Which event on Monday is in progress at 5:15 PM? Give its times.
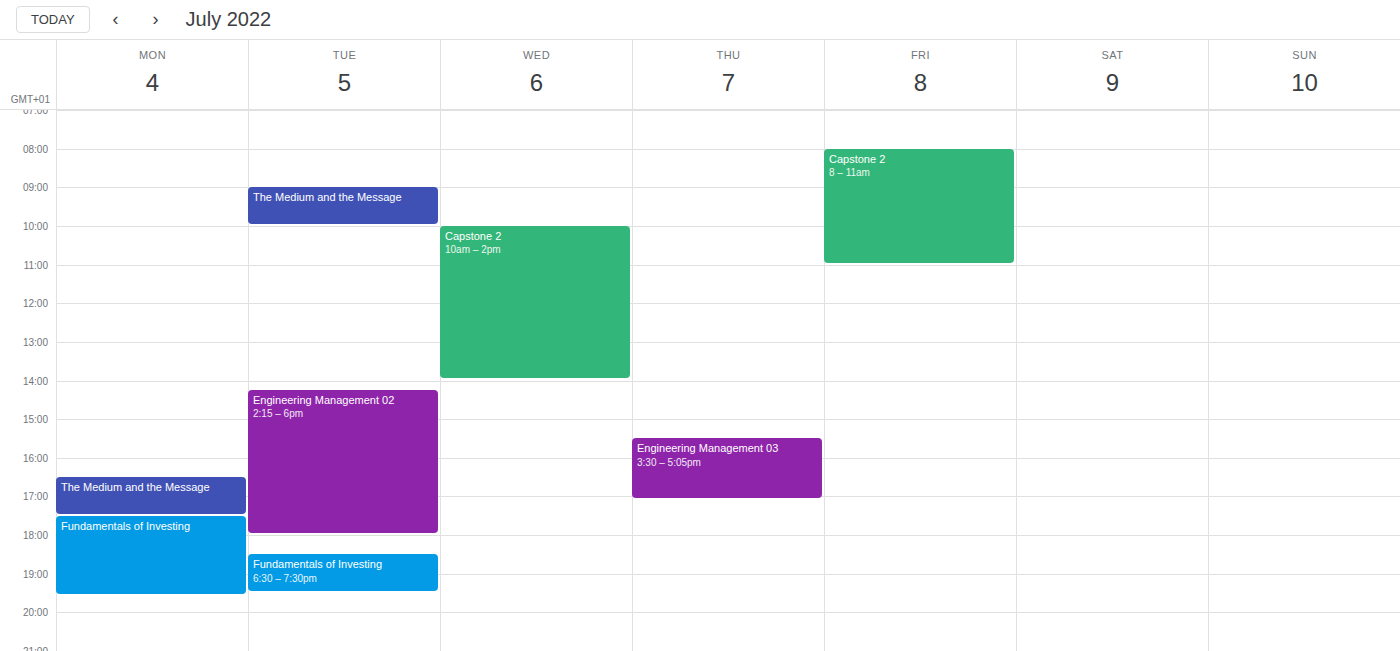
"The Medium and the Message", 4:30 PM to 5:30 PM